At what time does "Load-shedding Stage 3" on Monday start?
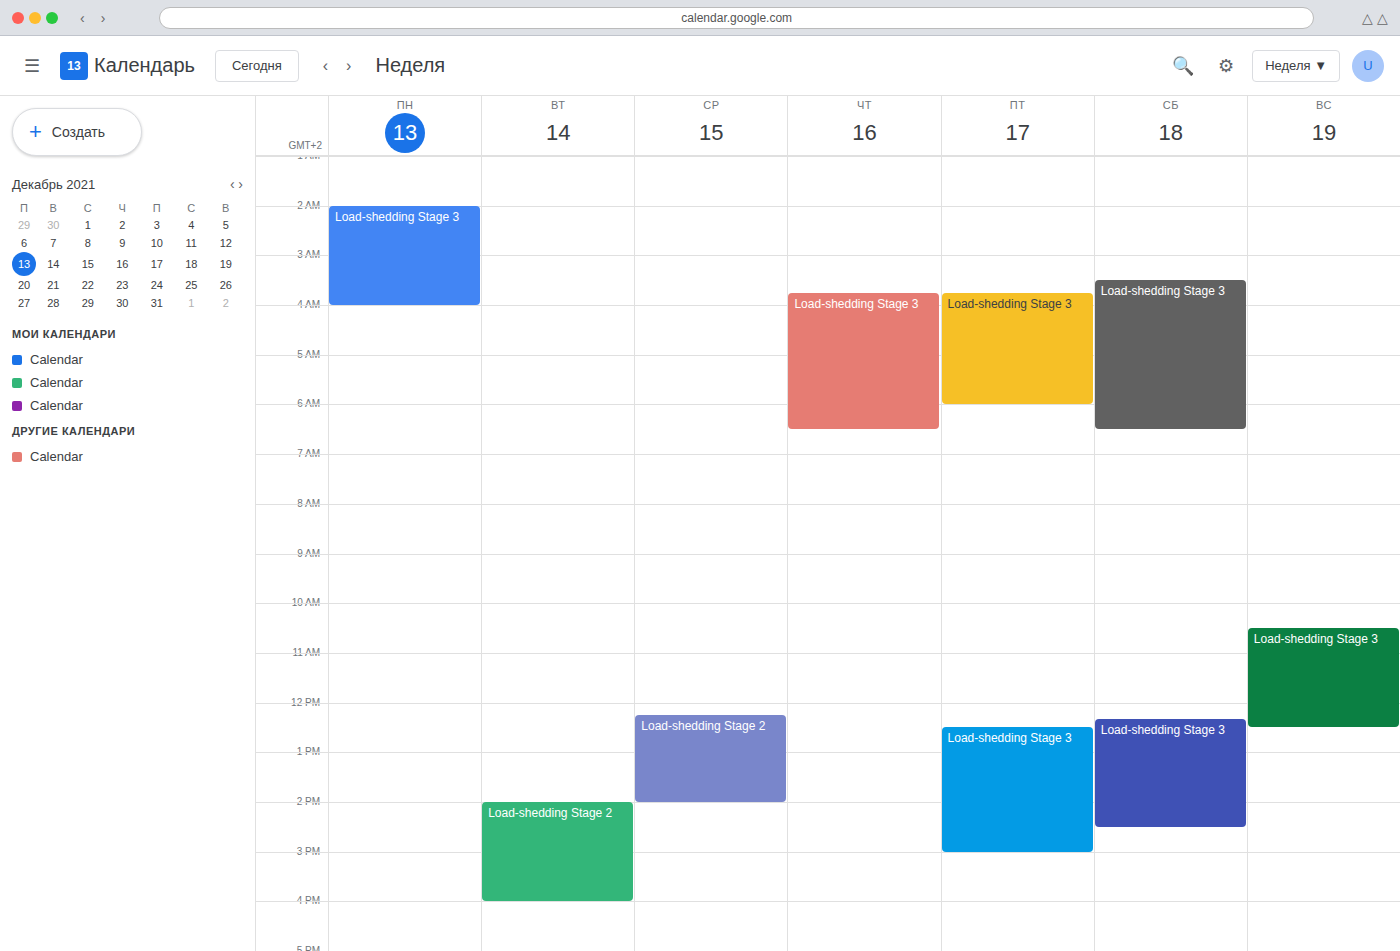
2:00 AM